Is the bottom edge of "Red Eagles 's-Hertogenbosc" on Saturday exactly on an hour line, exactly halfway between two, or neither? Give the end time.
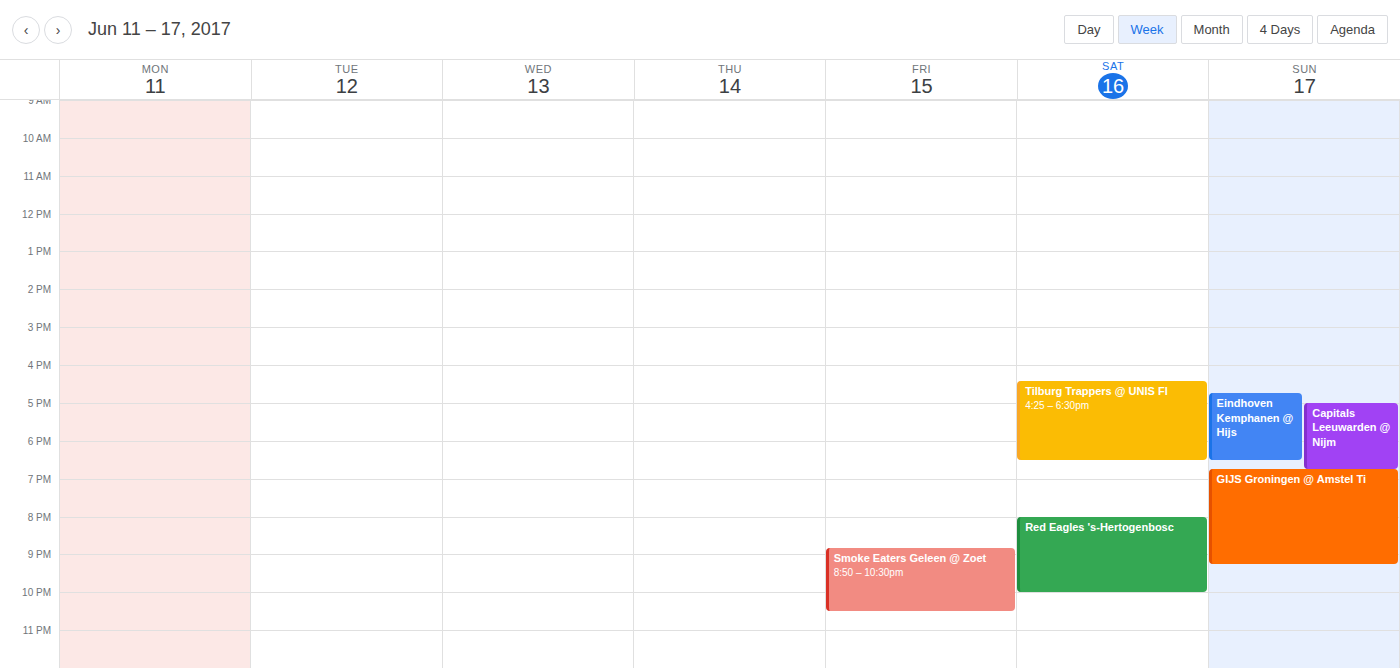
10:00 PM -- exactly on the 10 PM line.